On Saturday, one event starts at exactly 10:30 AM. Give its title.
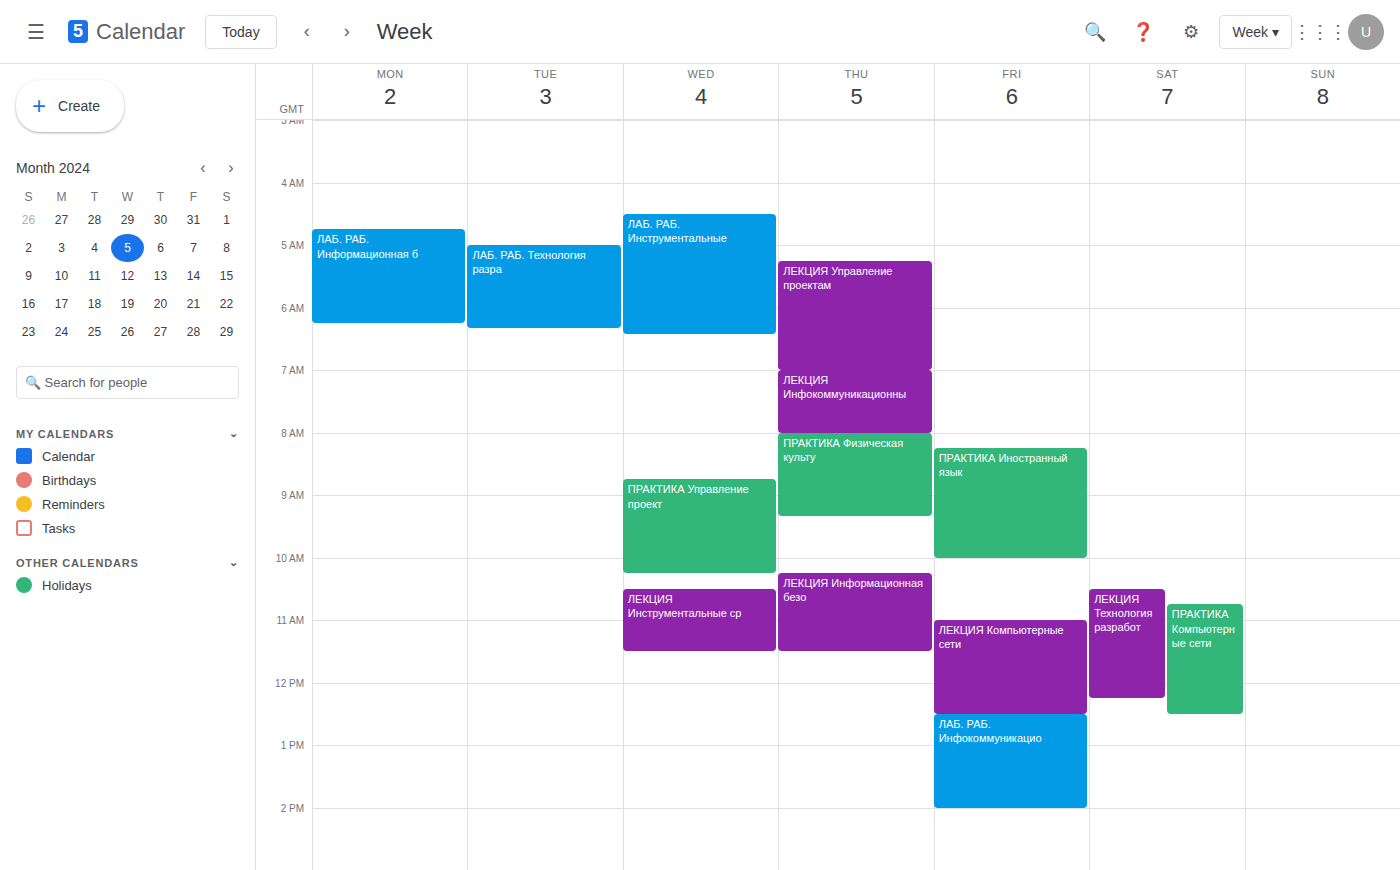
"ЛЕКЦИЯ Технология разработ"